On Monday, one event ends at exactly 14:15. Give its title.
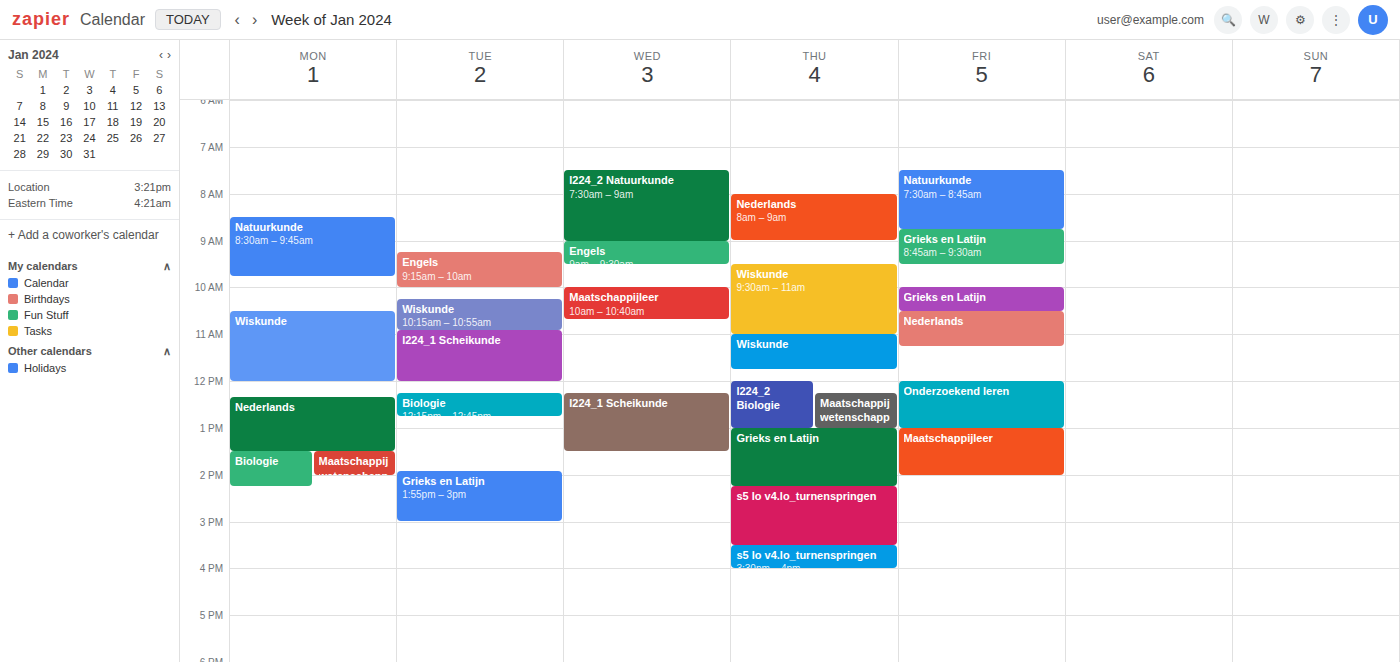
"Biologie"